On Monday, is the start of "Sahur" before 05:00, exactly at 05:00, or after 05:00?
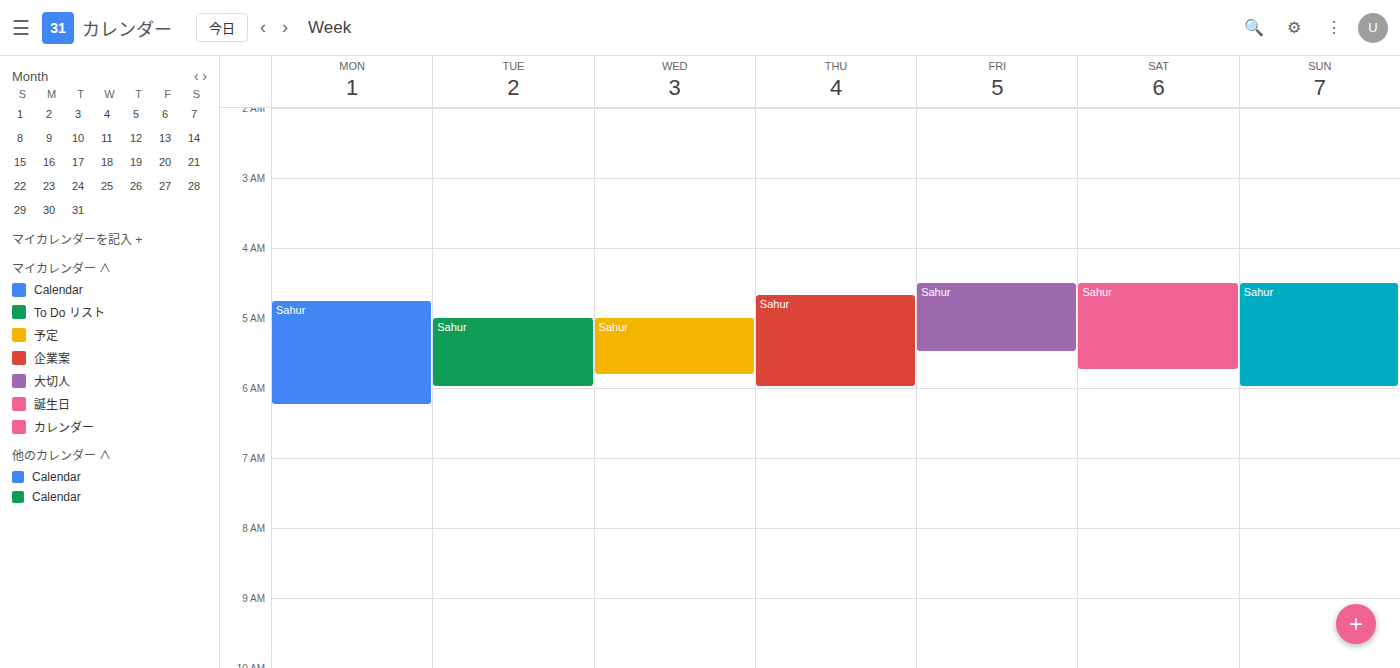
04:45 -- before 05:00, 15 minutes above the 05:00 line.